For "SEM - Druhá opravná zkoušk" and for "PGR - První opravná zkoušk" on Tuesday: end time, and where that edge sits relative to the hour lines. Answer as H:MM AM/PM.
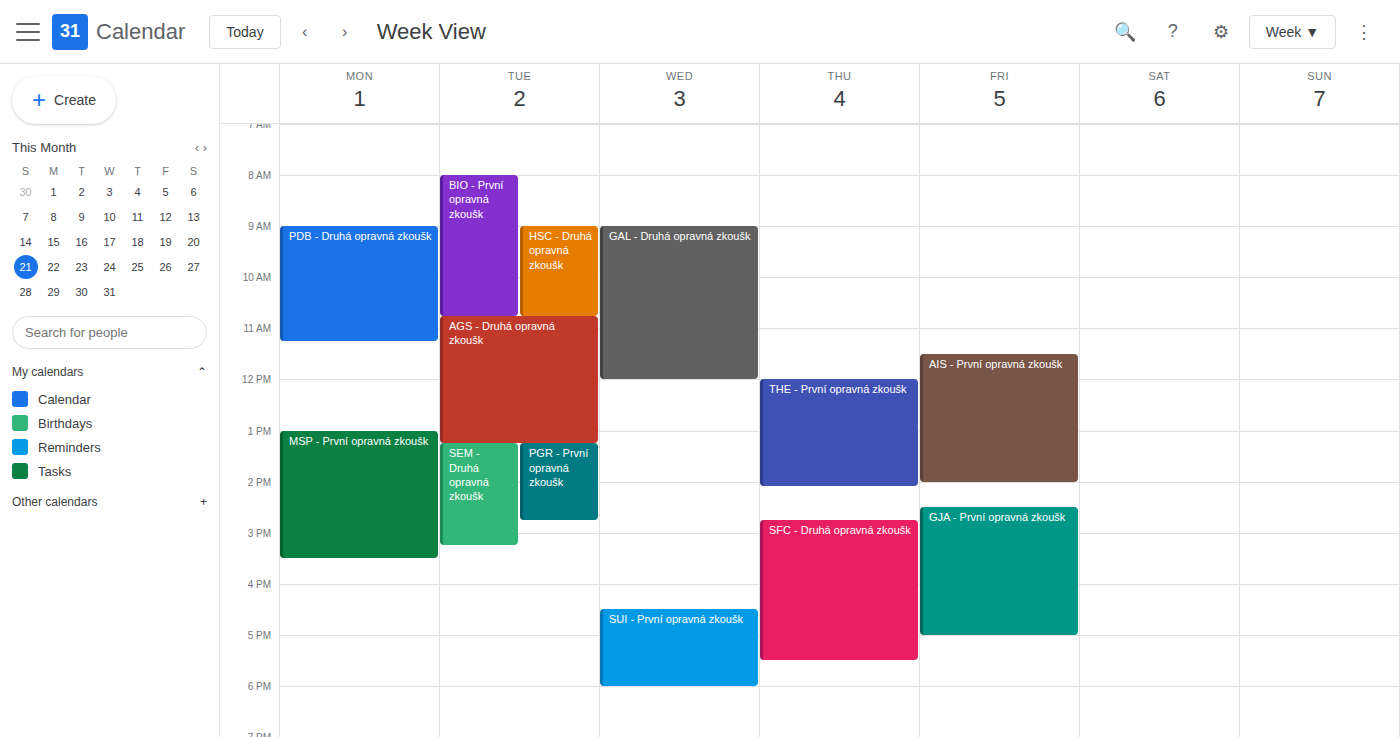
"SEM - Druhá opravná zkoušk": 3:15 PM, neither: a quarter of the way from the 3 PM line to the 4 PM line. "PGR - První opravná zkoušk": 2:45 PM, neither: three quarters of the way from the 2 PM line to the 3 PM line.